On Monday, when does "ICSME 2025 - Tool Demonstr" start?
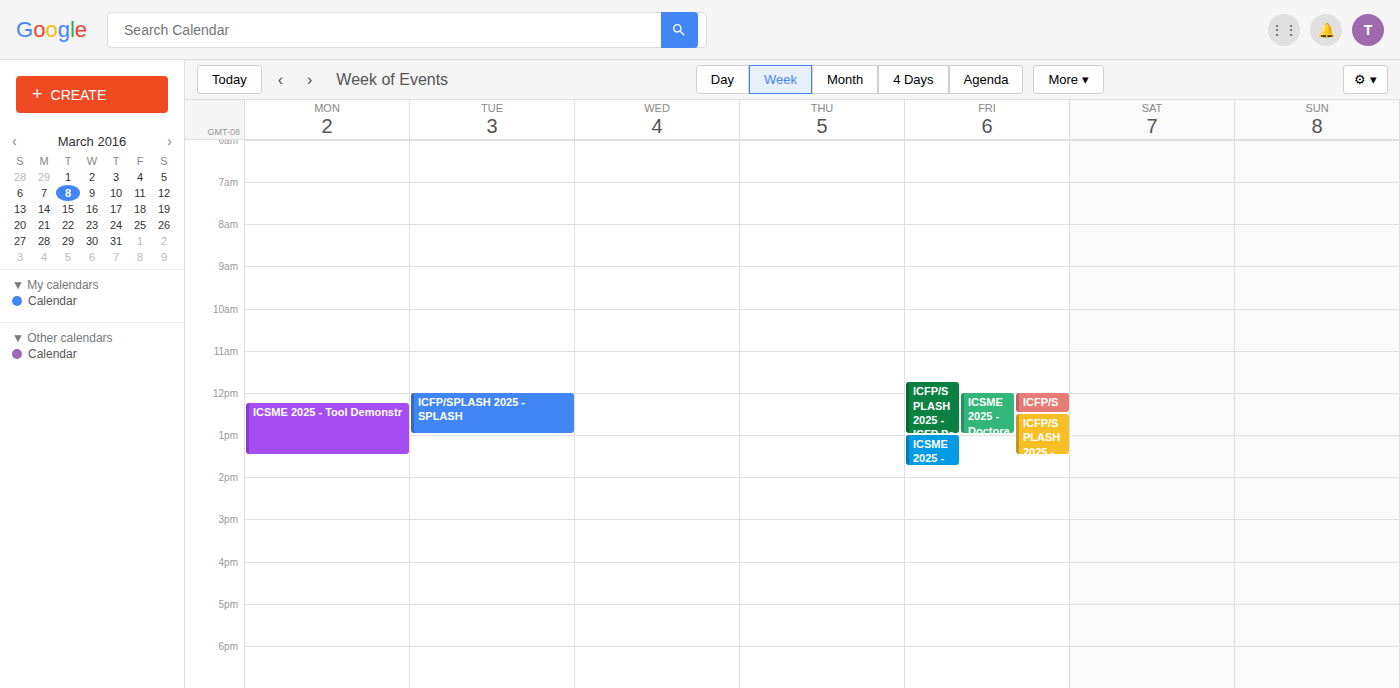
12:15 PM